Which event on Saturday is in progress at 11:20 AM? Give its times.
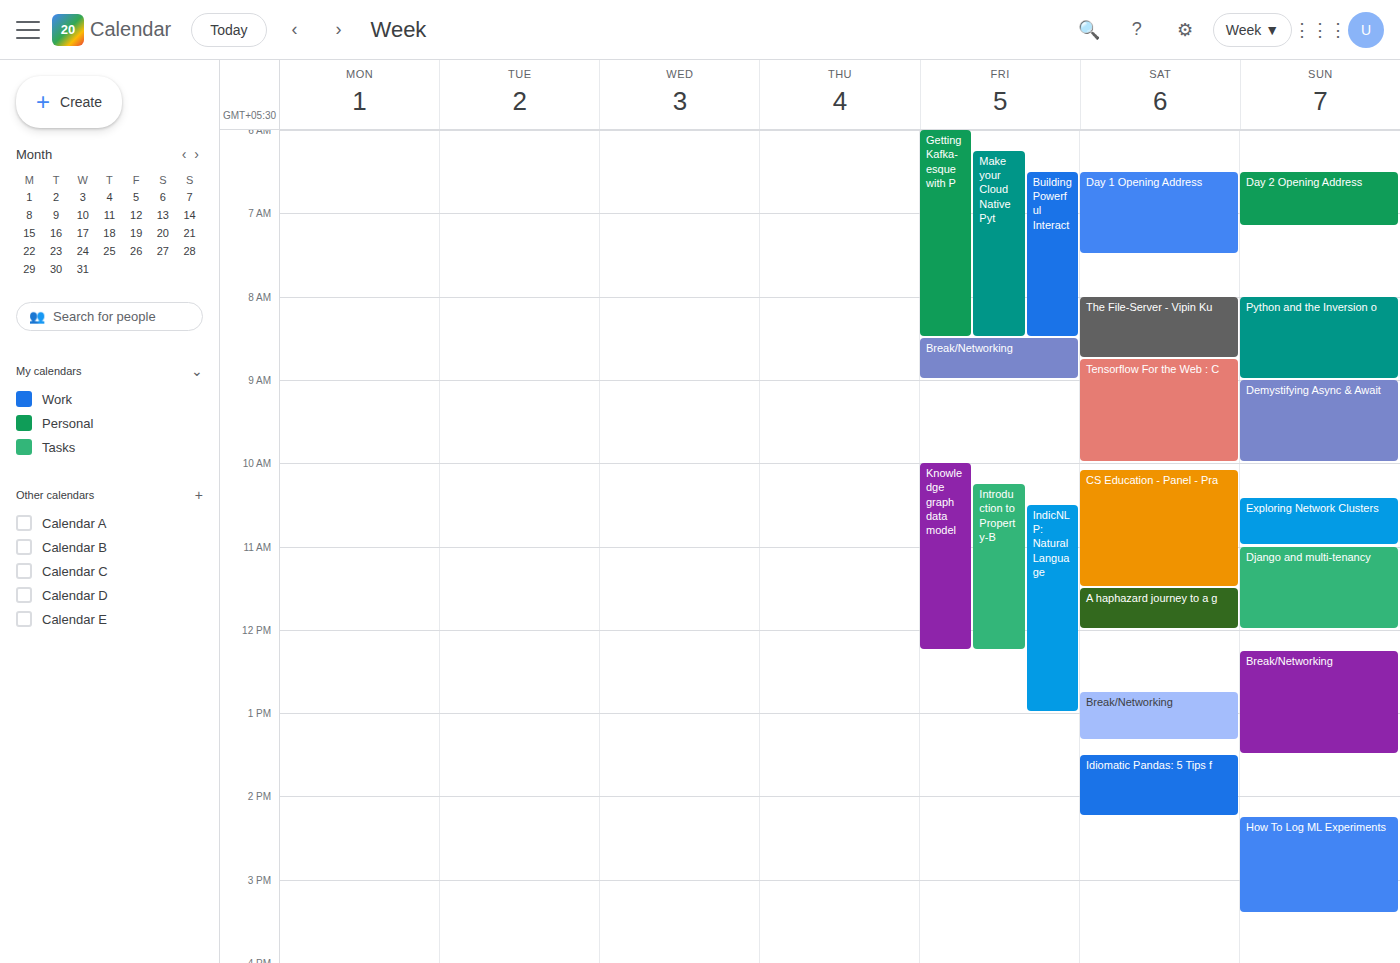
"CS Education - Panel - Pra", 10:05 AM to 11:30 AM